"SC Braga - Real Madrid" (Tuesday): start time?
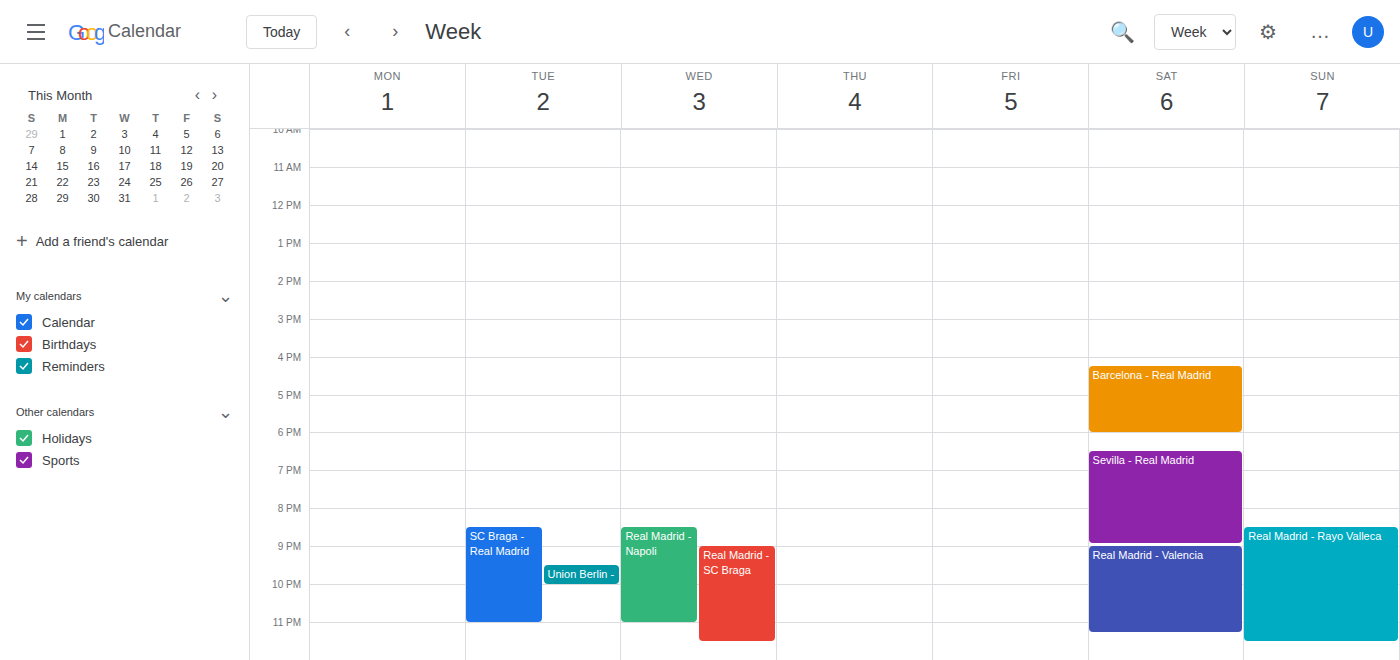
8:30 PM